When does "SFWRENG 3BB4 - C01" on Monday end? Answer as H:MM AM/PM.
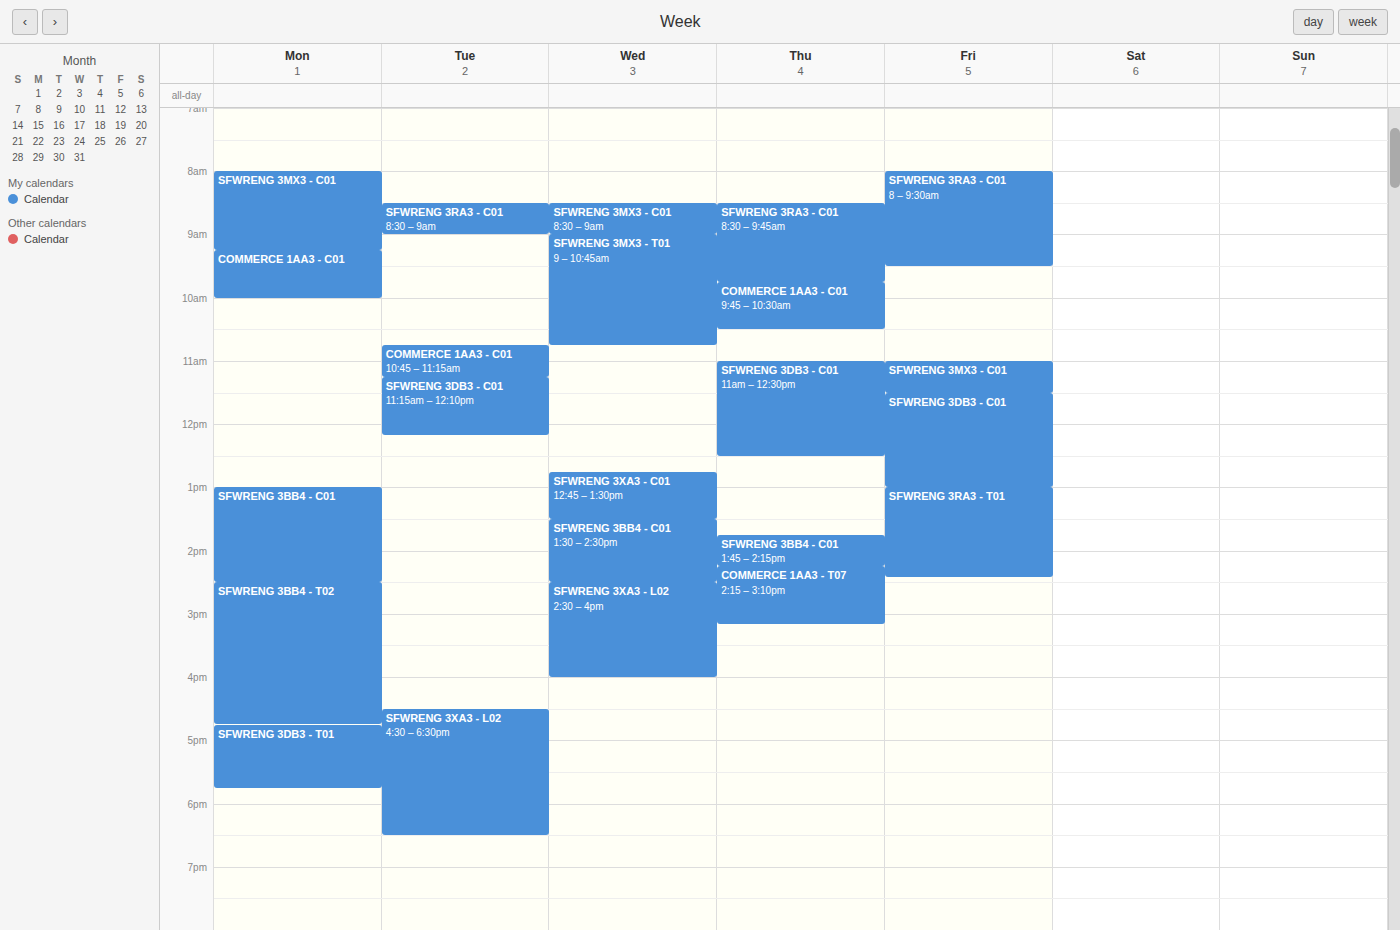
2:30 PM